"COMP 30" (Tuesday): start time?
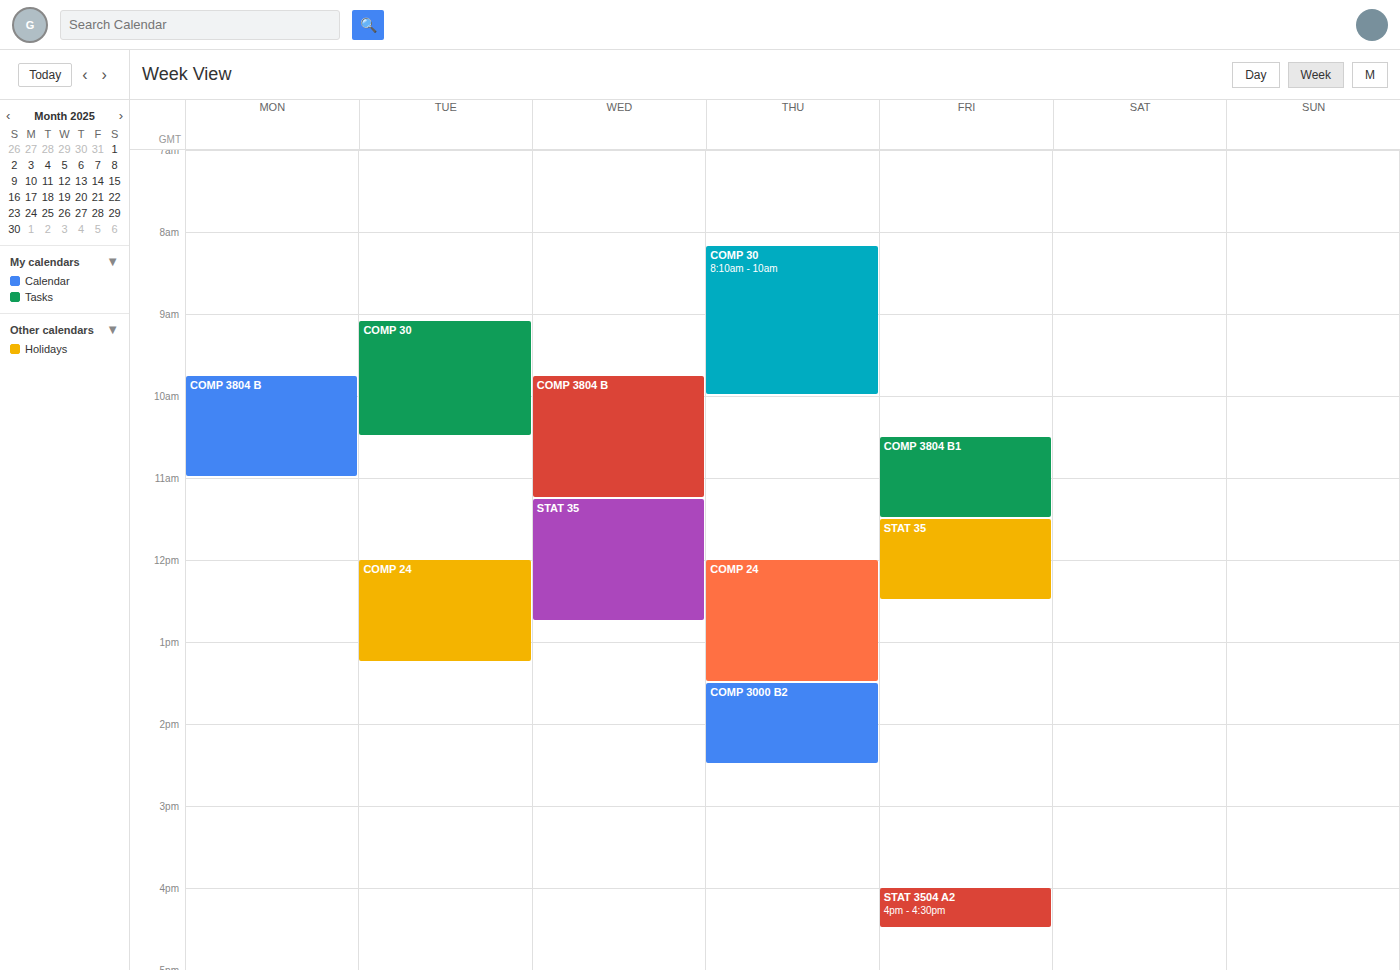
9:05 AM